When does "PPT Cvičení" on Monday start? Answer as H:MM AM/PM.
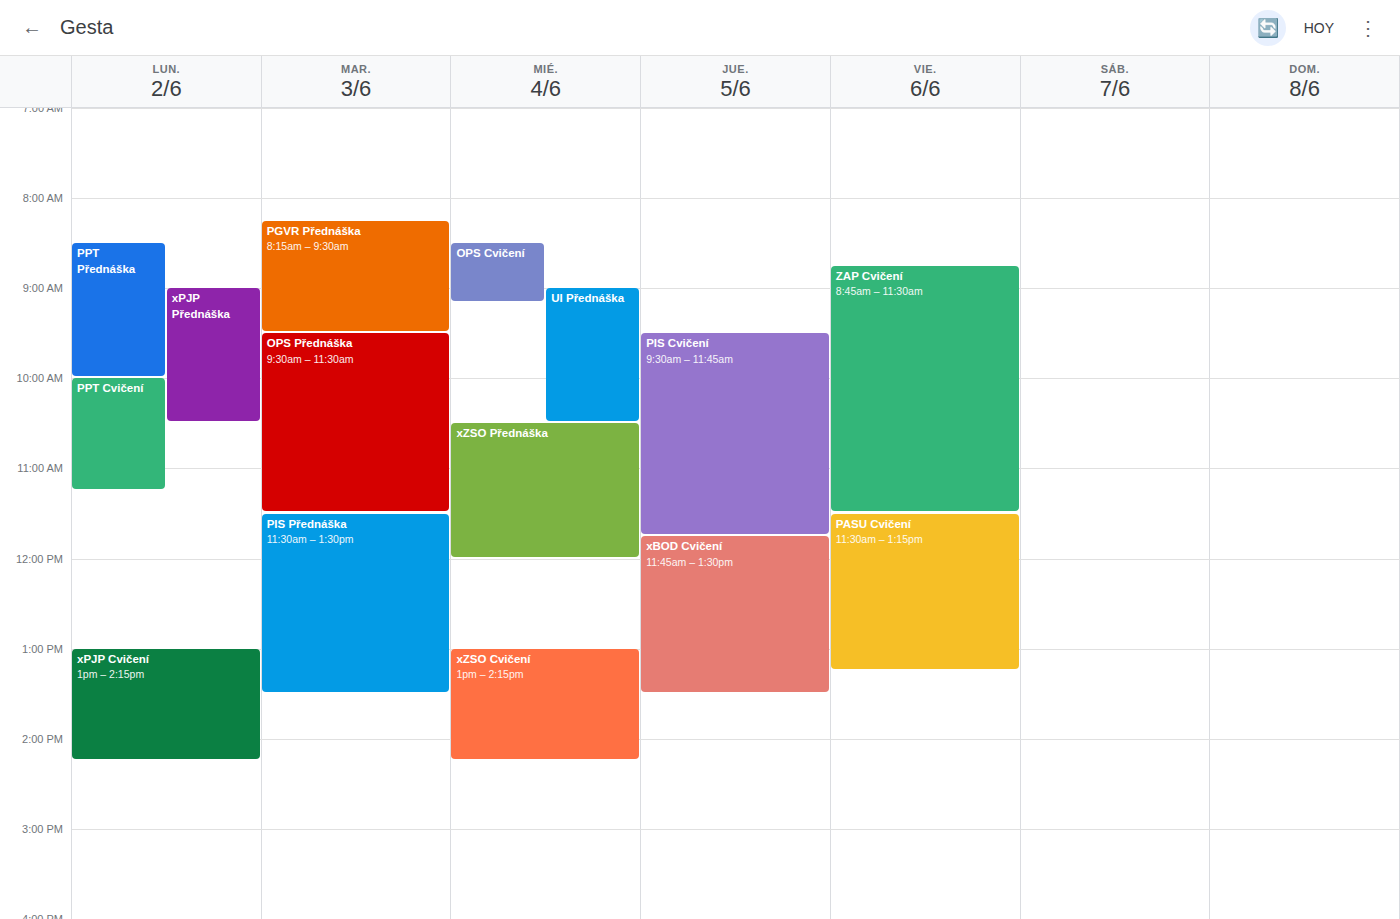
10:00 AM